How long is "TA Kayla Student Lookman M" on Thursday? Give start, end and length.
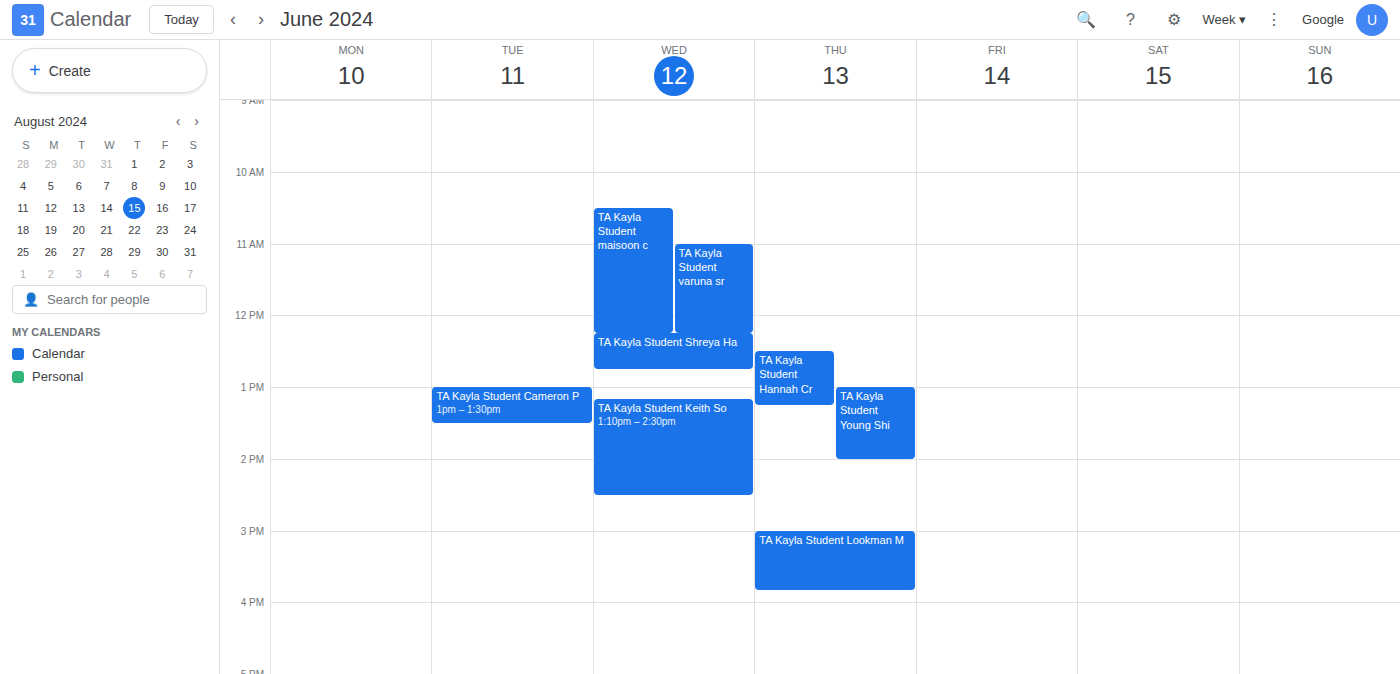
3:00 PM to 3:50 PM, 50 minutes